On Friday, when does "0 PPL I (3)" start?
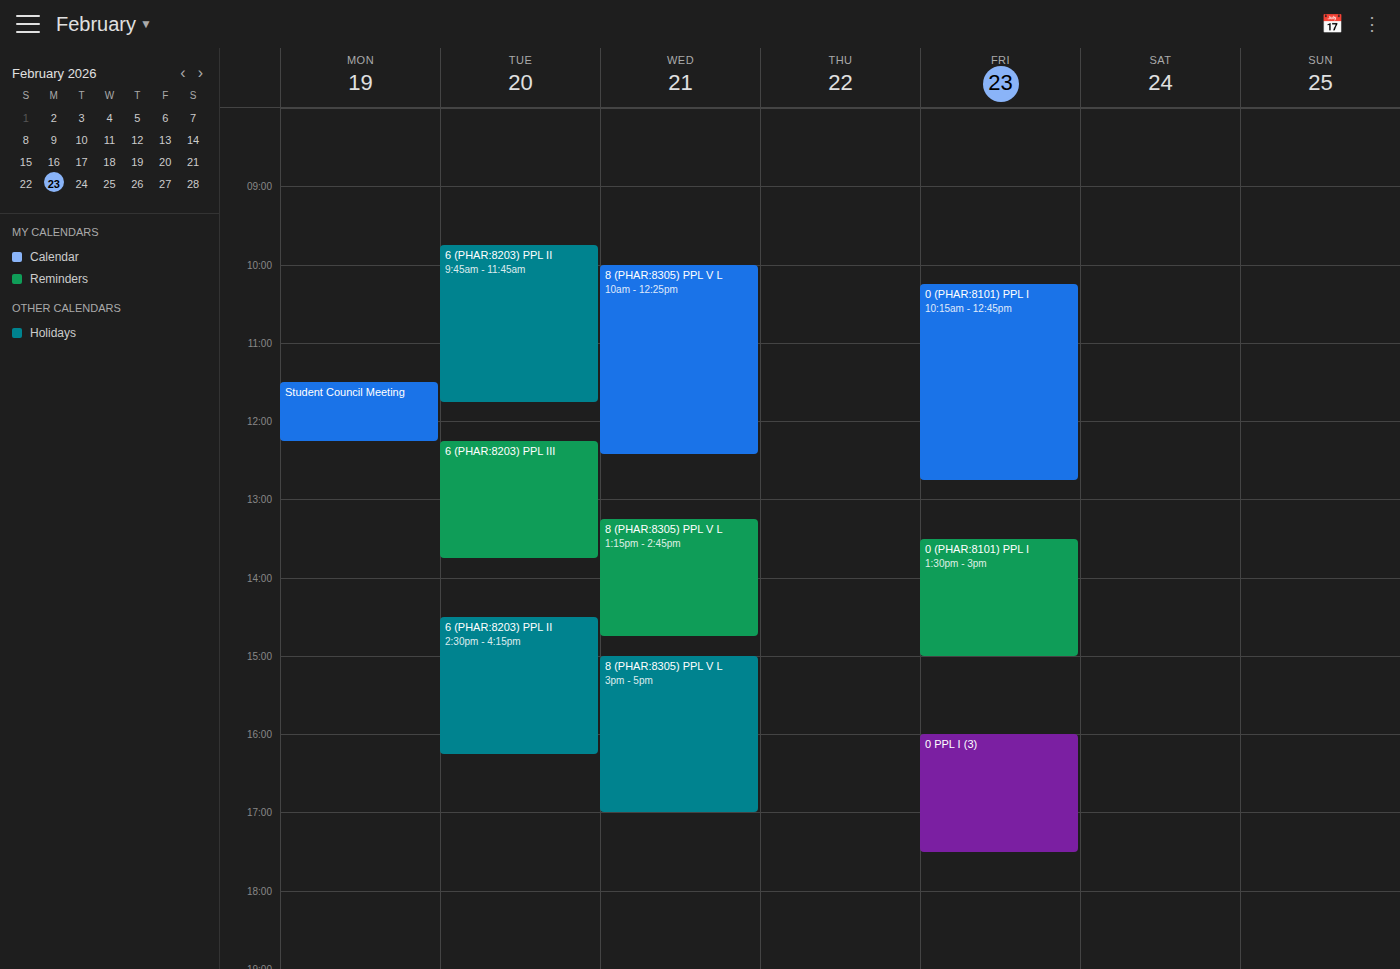
4:00 PM